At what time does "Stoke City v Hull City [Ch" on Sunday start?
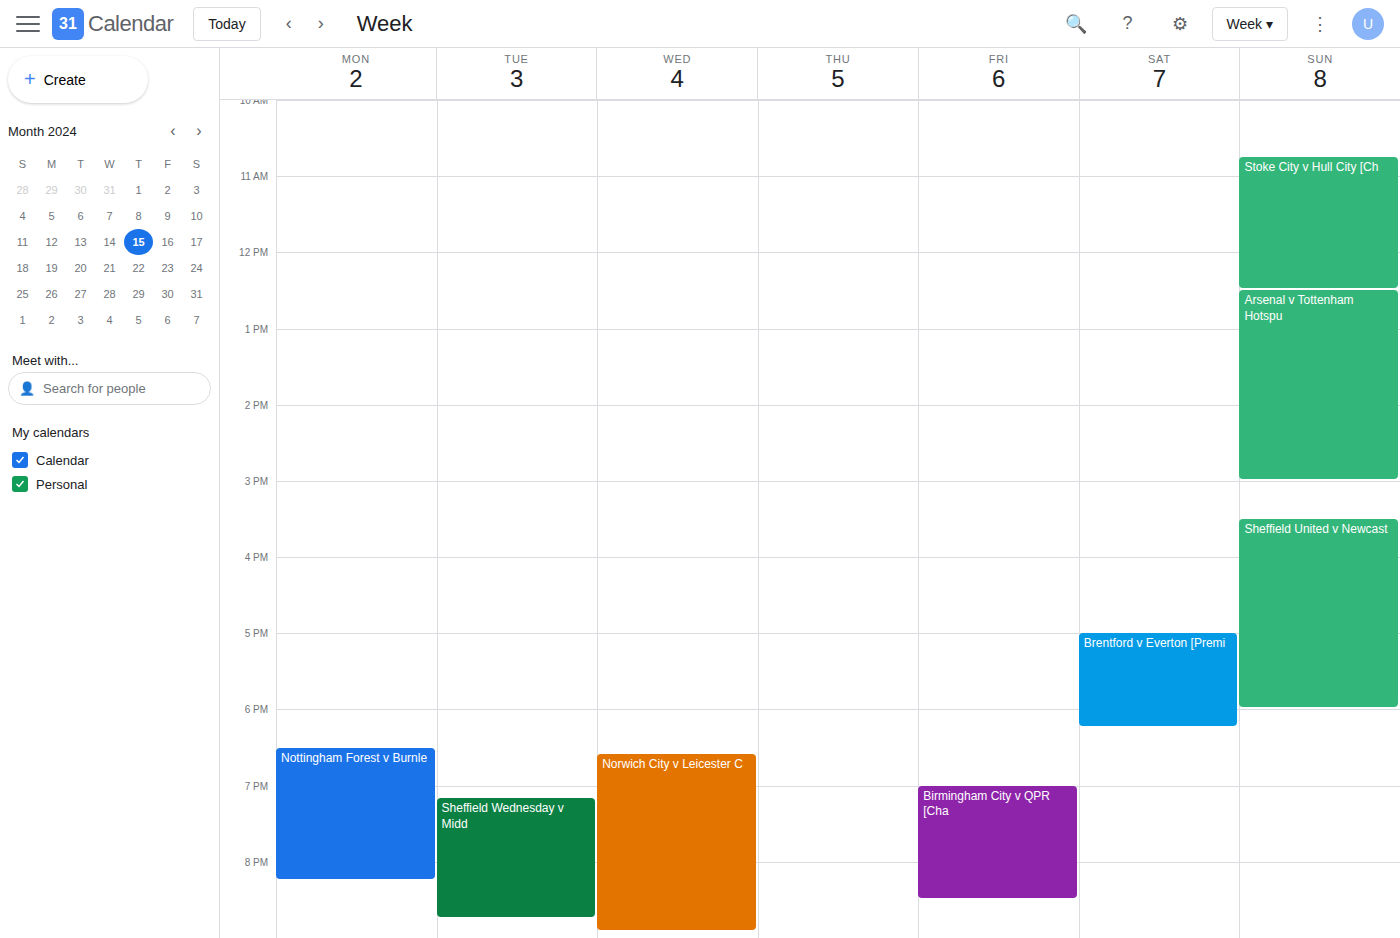
10:45 AM